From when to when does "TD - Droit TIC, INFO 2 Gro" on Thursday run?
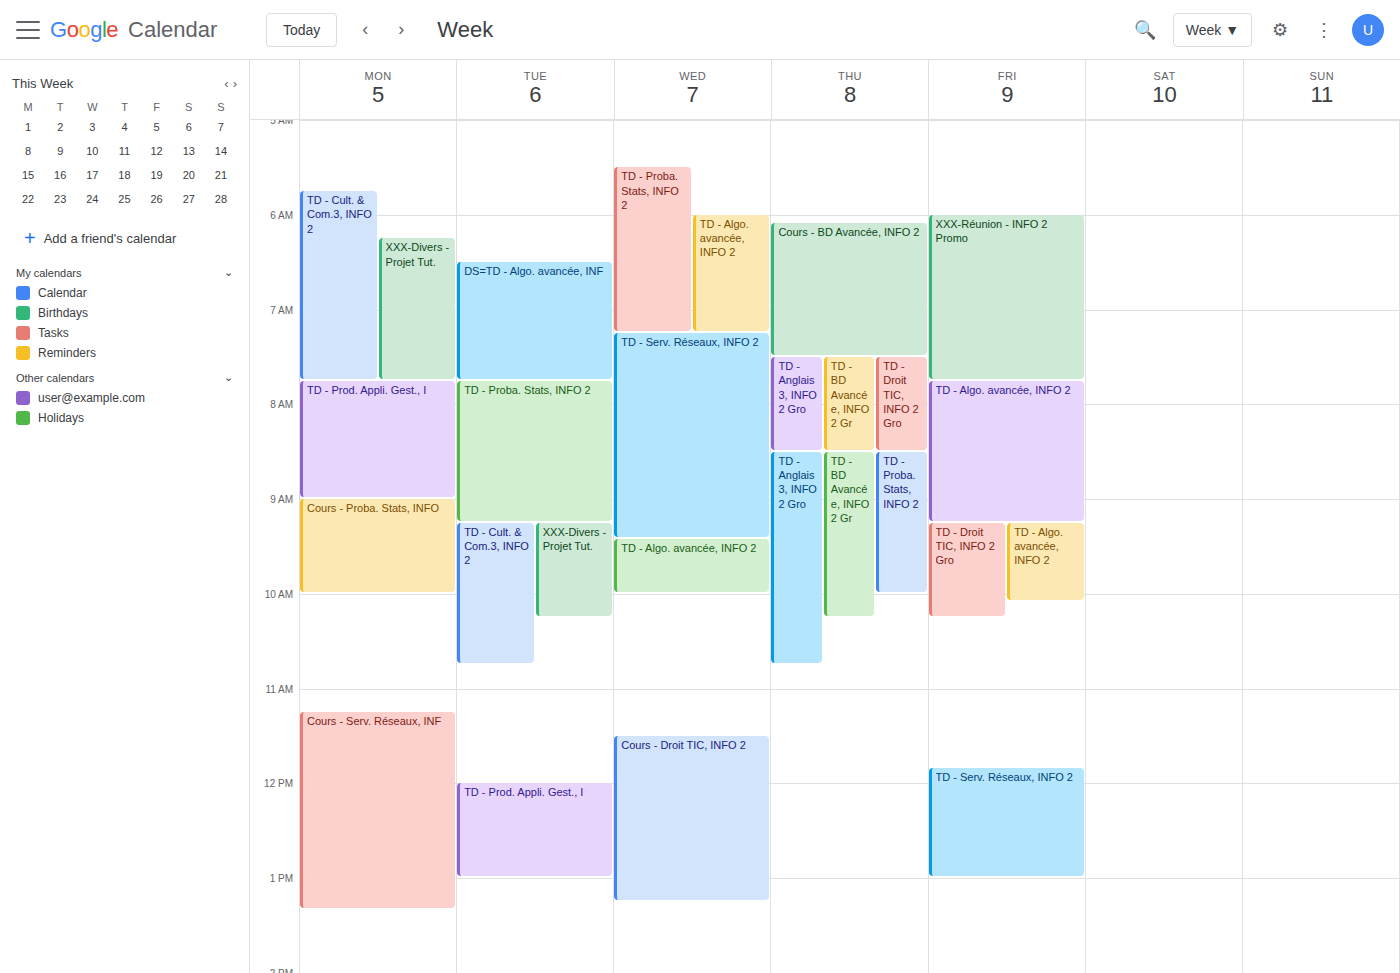
7:30 AM to 8:30 AM